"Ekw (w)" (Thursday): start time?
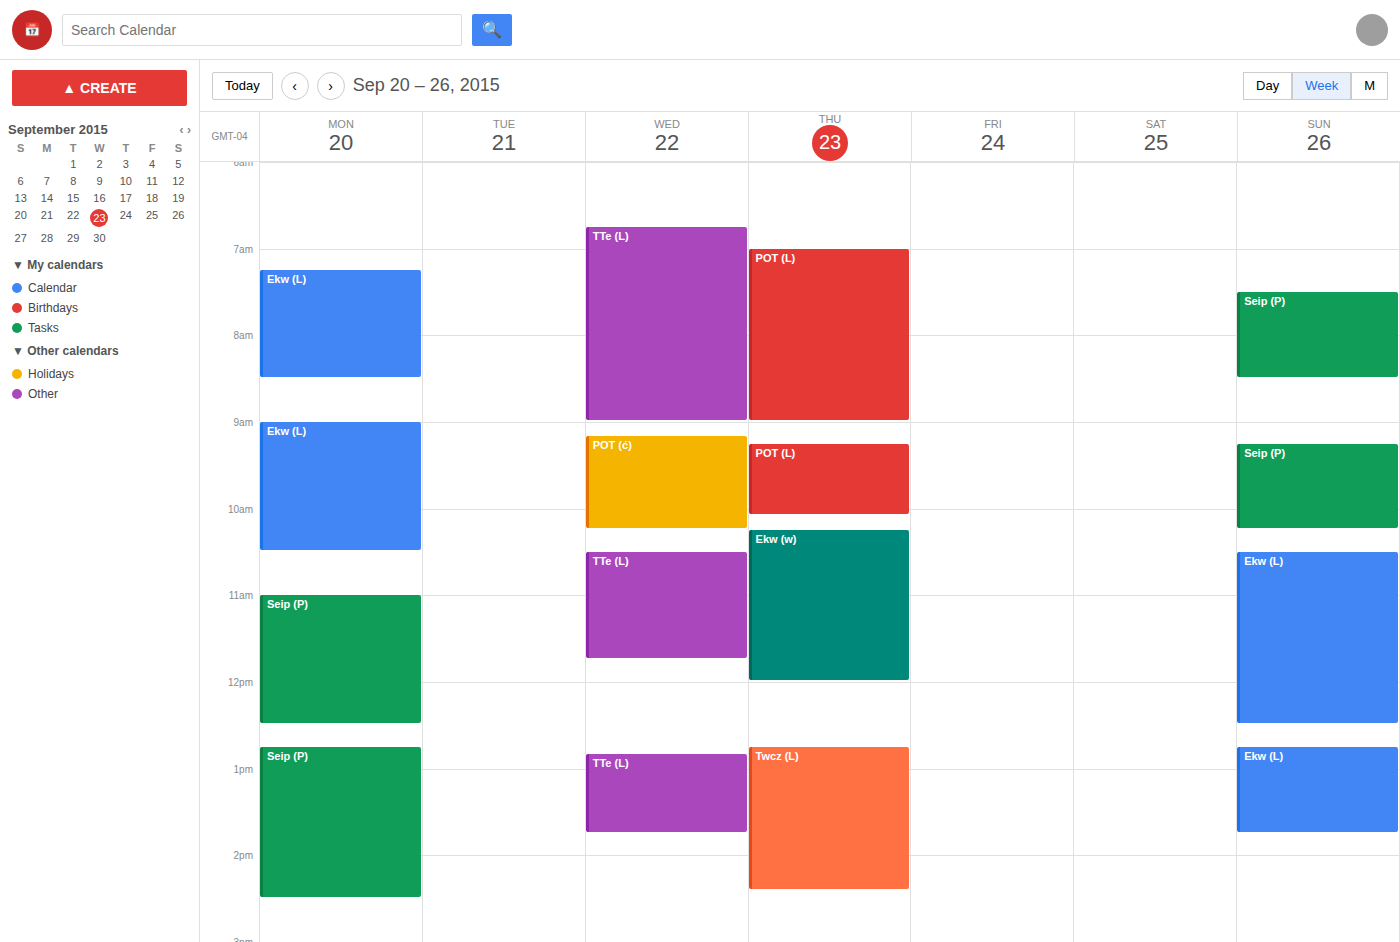
10:15 AM